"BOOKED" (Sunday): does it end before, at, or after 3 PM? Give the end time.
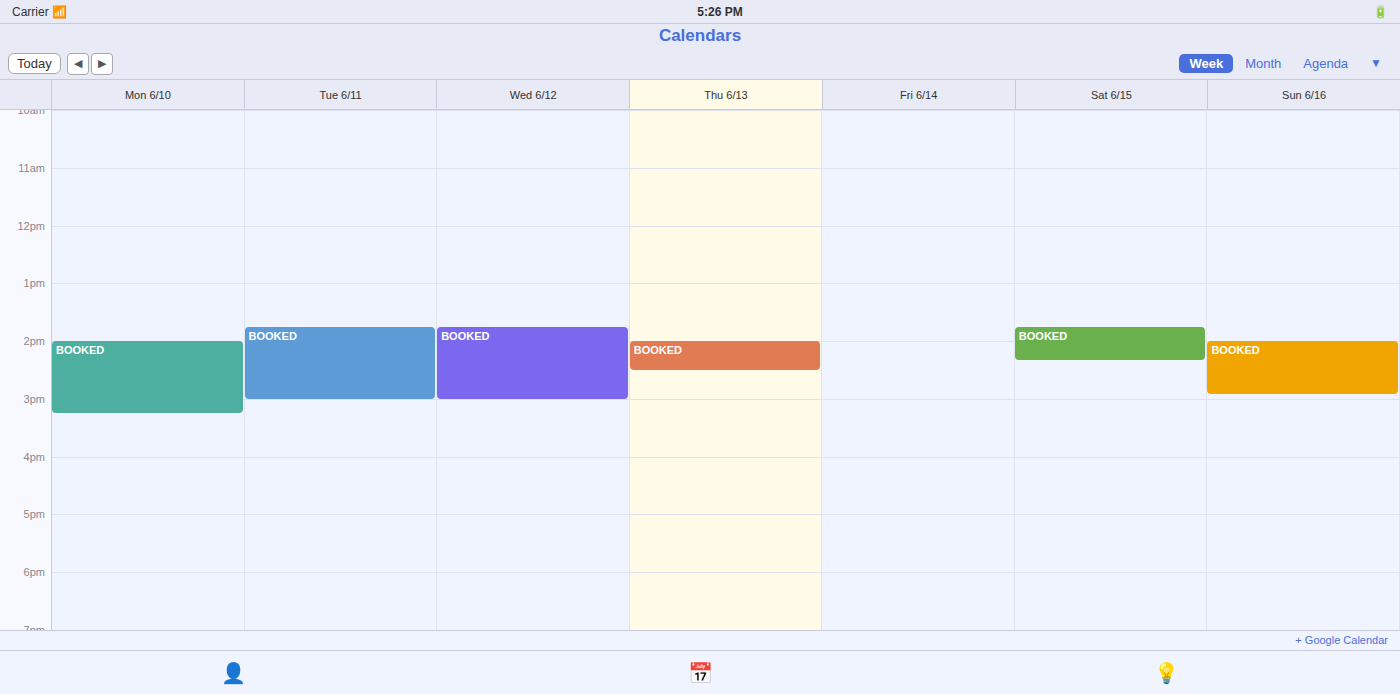
2:55 PM -- before 3 PM, 5 minutes above the 3 PM line.